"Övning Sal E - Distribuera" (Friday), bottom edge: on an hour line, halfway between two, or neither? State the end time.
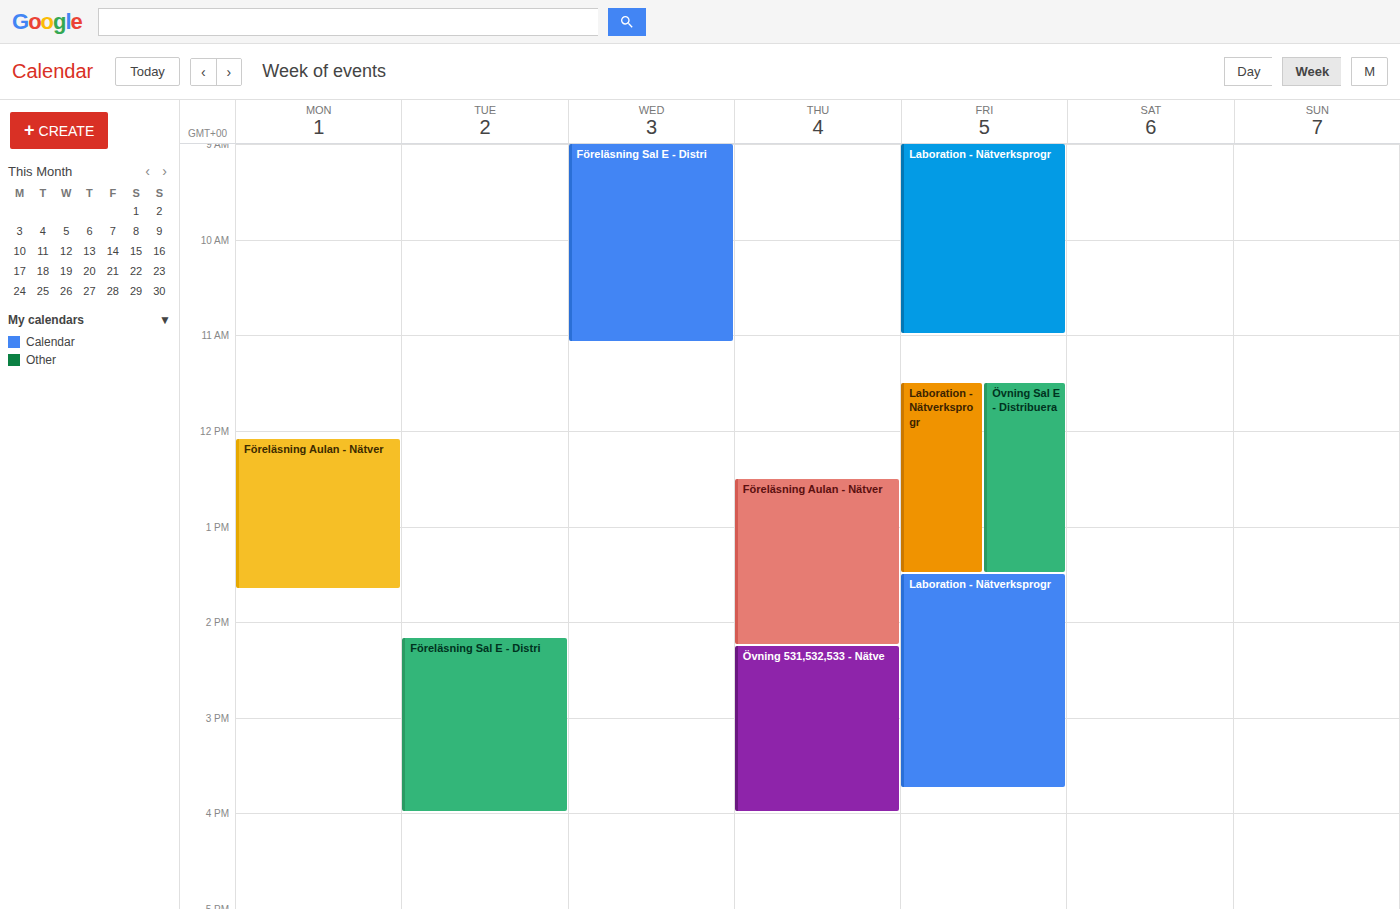
1:30 PM -- halfway between the 1 PM and 2 PM lines.